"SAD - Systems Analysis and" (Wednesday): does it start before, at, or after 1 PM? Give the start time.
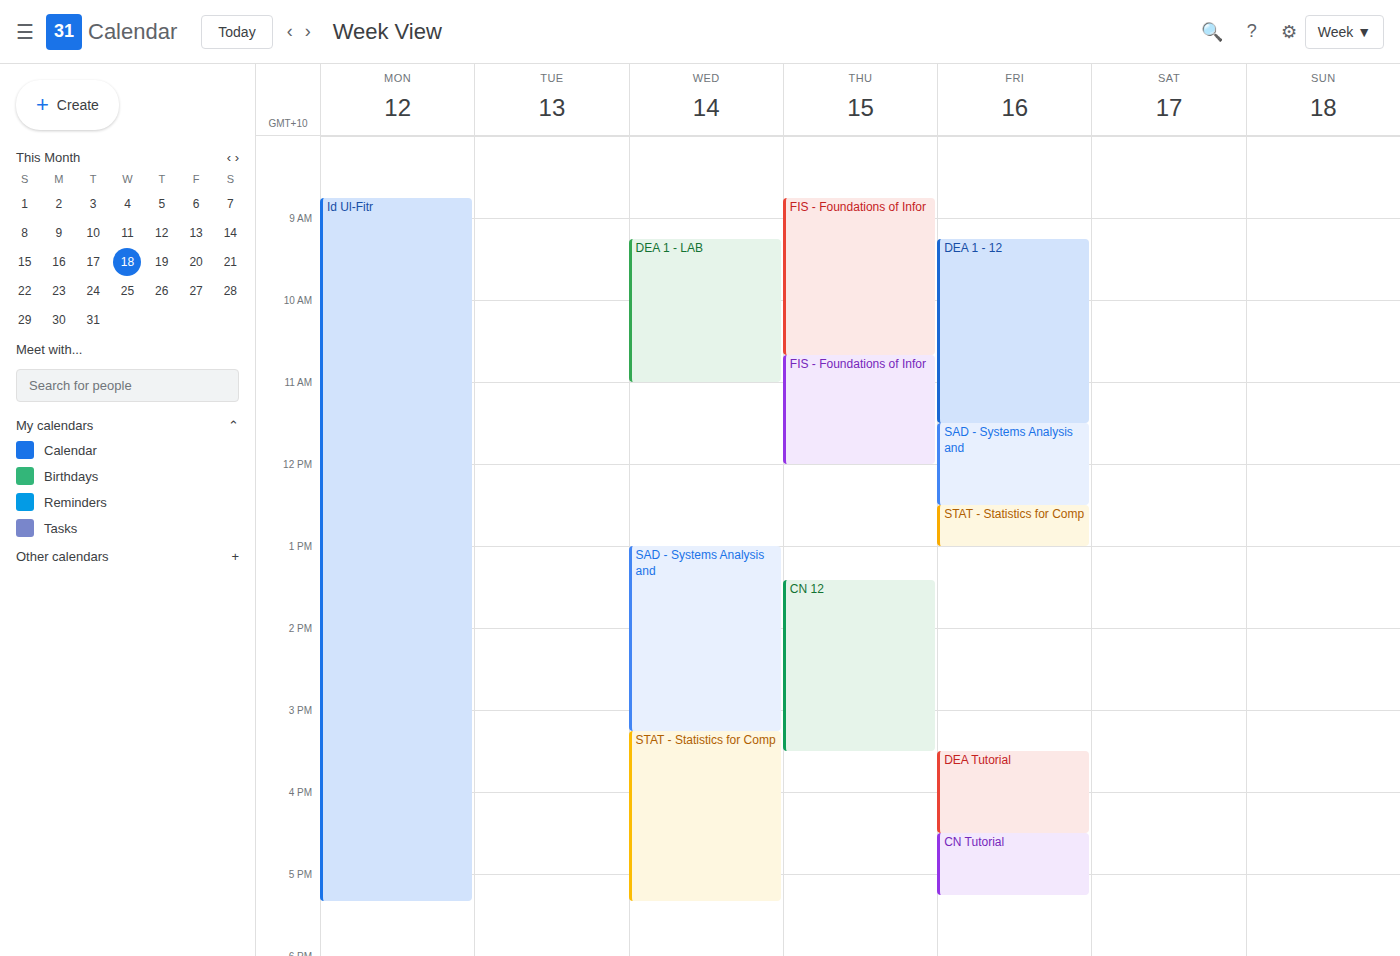
1:00 PM -- exactly at 1 PM, on the 1 PM line.